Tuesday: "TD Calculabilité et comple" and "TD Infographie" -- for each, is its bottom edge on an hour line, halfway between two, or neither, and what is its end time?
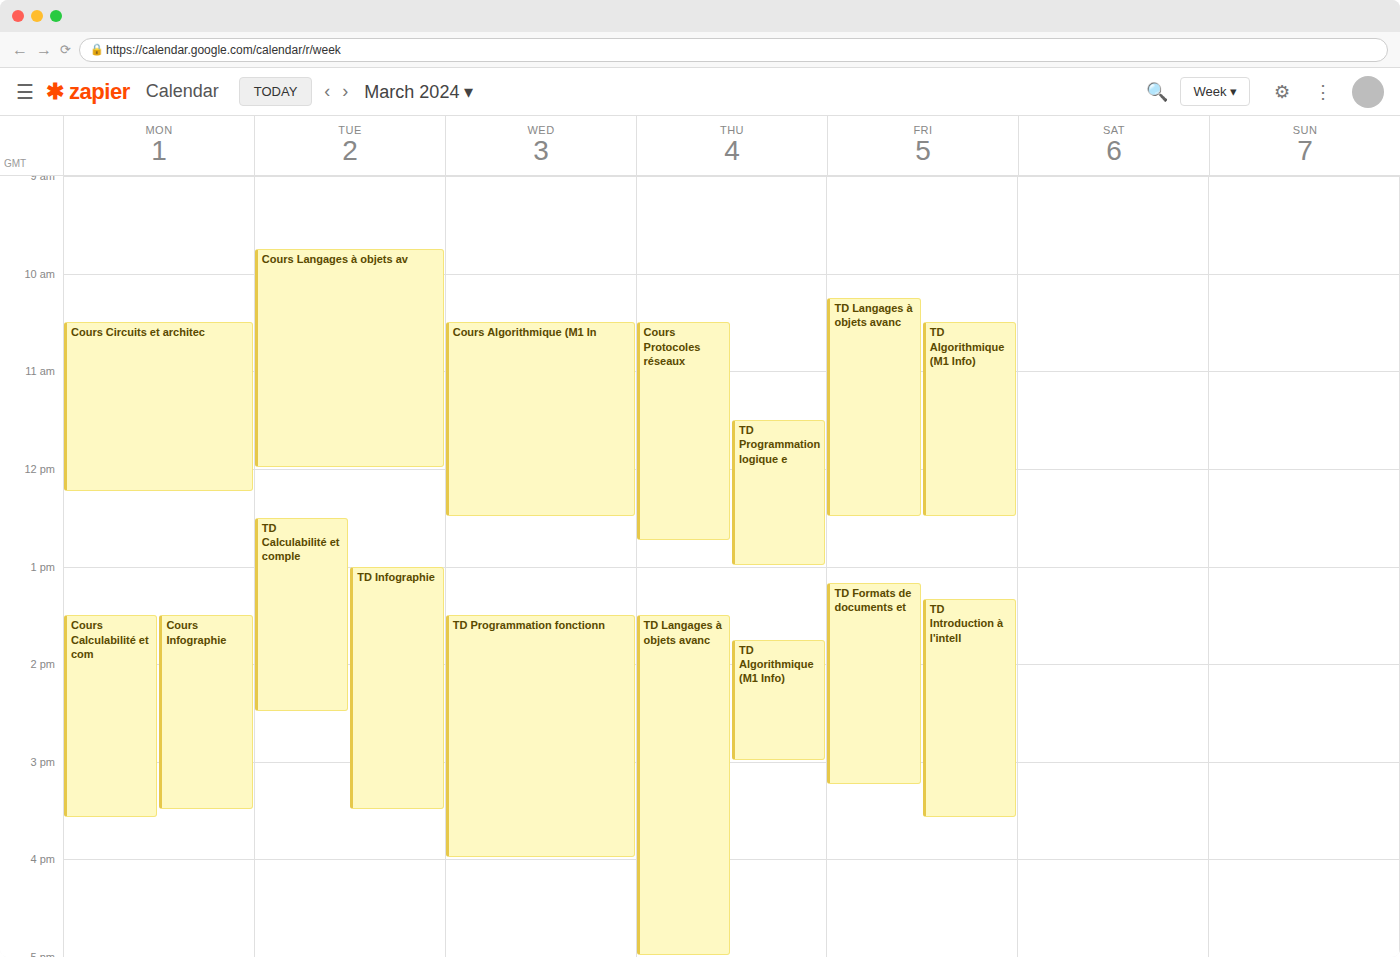
"TD Calculabilité et comple": 2:30 PM, halfway between the 2 PM and 3 PM lines. "TD Infographie": 3:30 PM, halfway between the 3 PM and 4 PM lines.